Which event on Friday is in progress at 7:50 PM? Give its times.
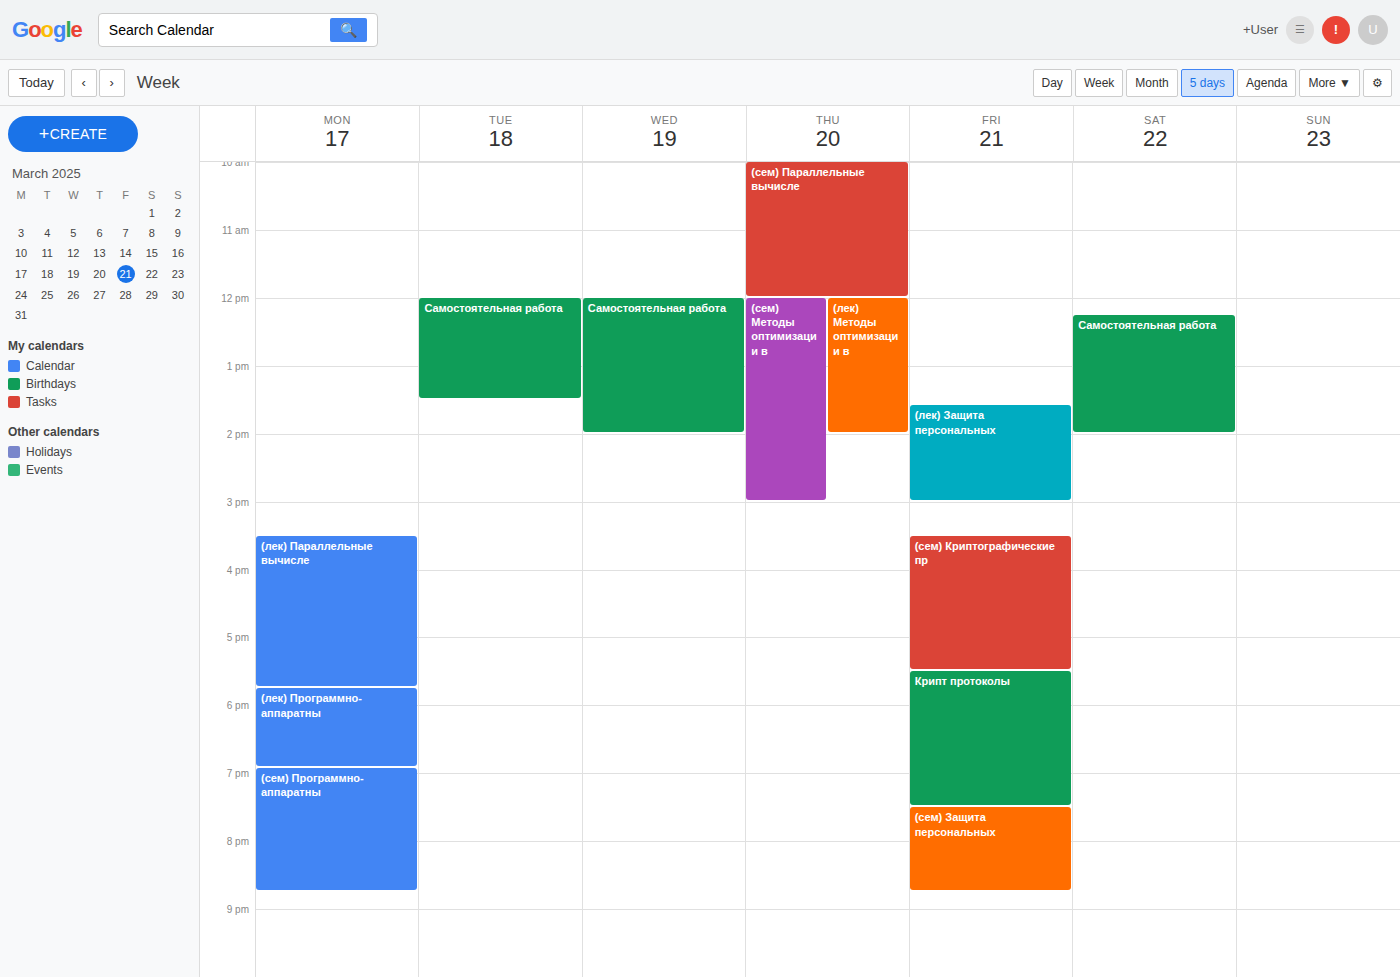
"(сем) Защита персональных", 7:30 PM to 8:45 PM